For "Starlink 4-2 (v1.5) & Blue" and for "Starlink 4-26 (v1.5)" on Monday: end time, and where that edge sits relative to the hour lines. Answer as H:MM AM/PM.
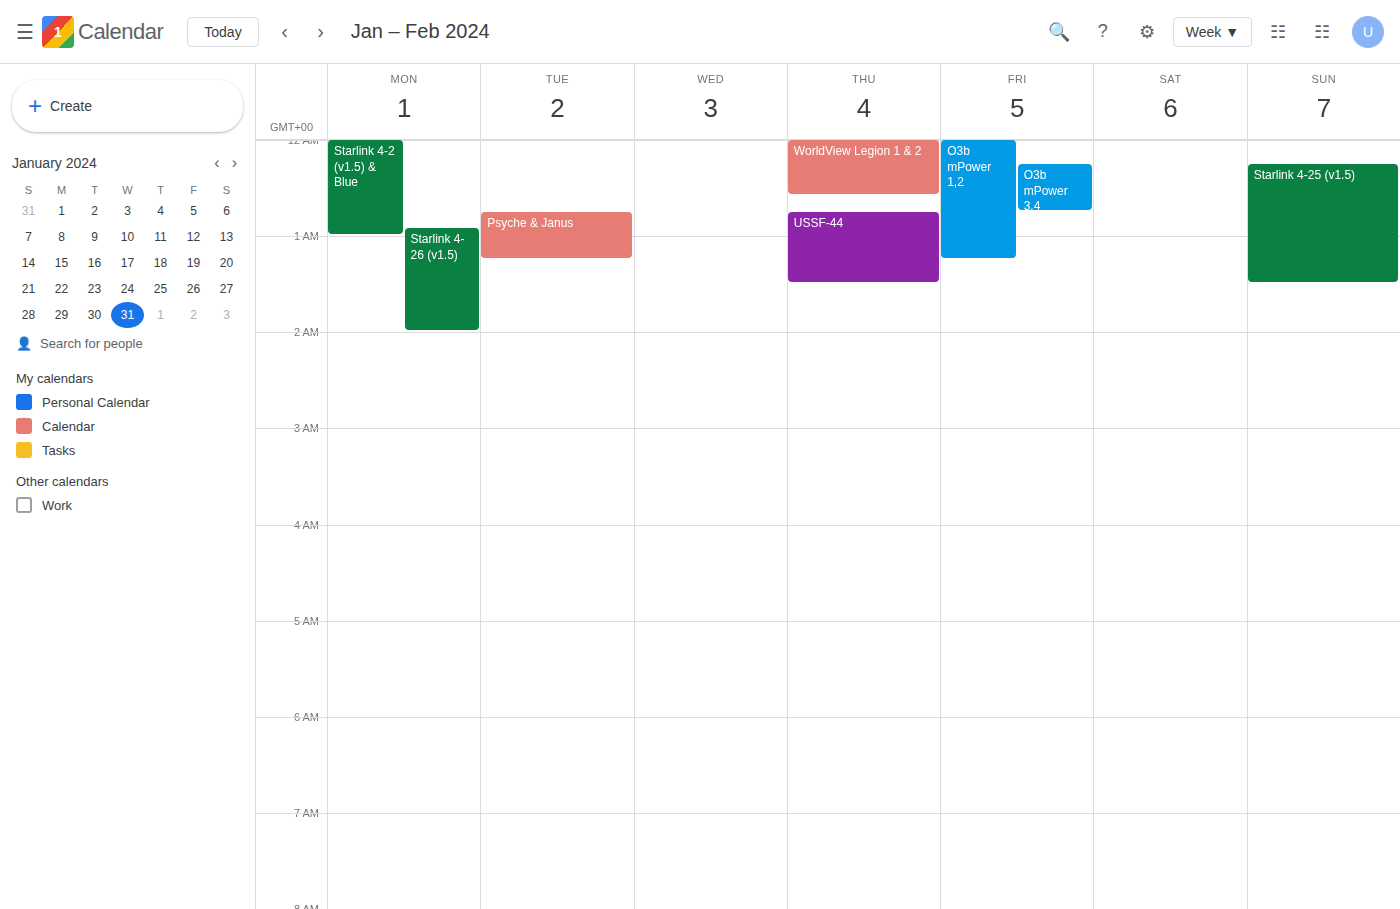
"Starlink 4-2 (v1.5) & Blue": 1:00 AM, exactly on the 1 AM line. "Starlink 4-26 (v1.5)": 2:00 AM, exactly on the 2 AM line.